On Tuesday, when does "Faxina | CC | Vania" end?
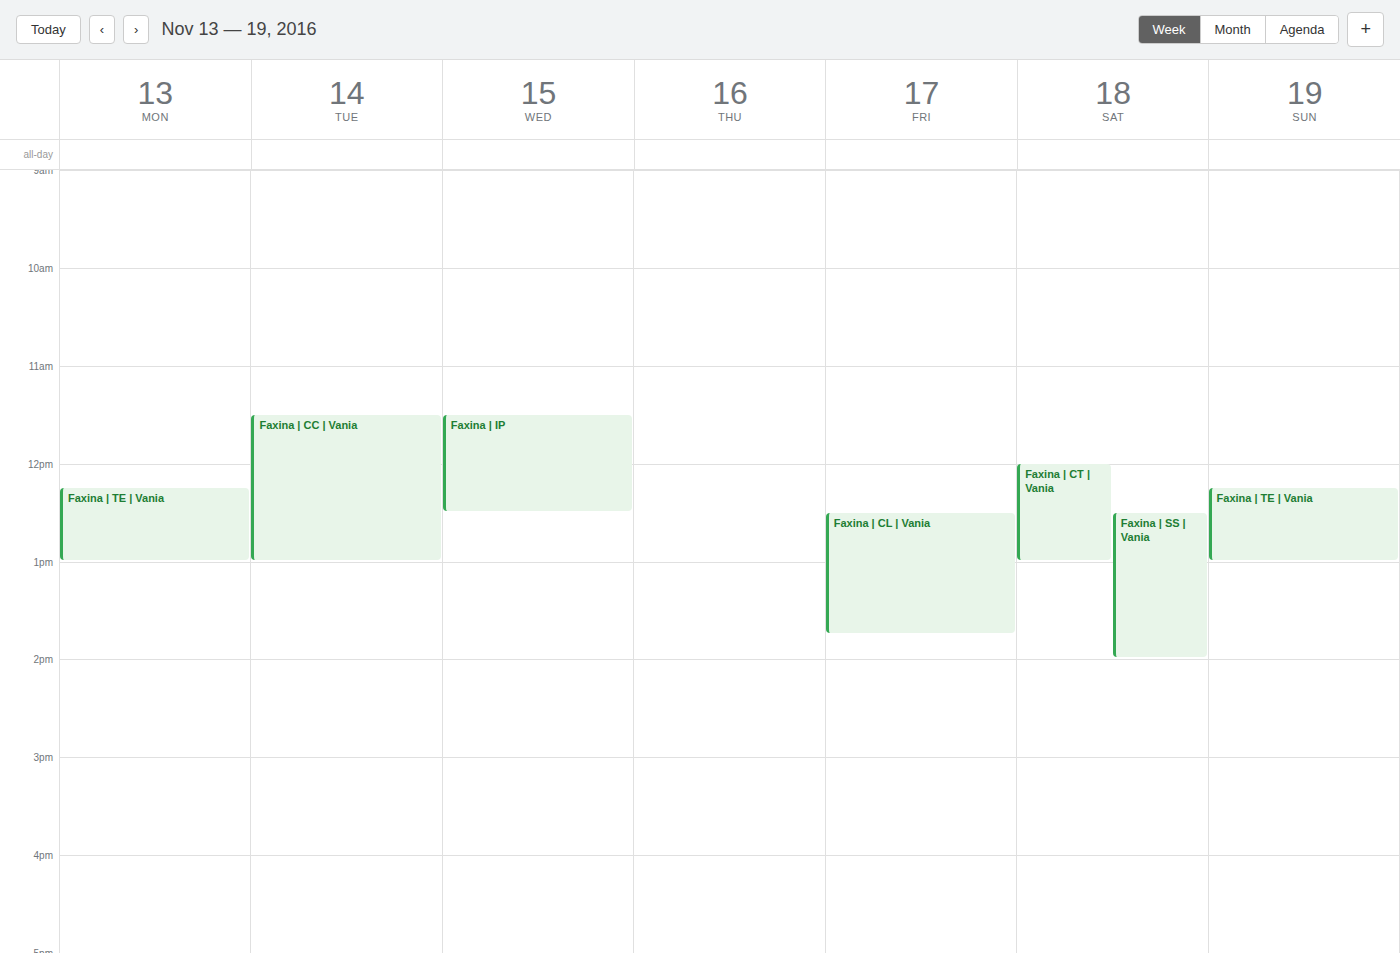
1:00 PM